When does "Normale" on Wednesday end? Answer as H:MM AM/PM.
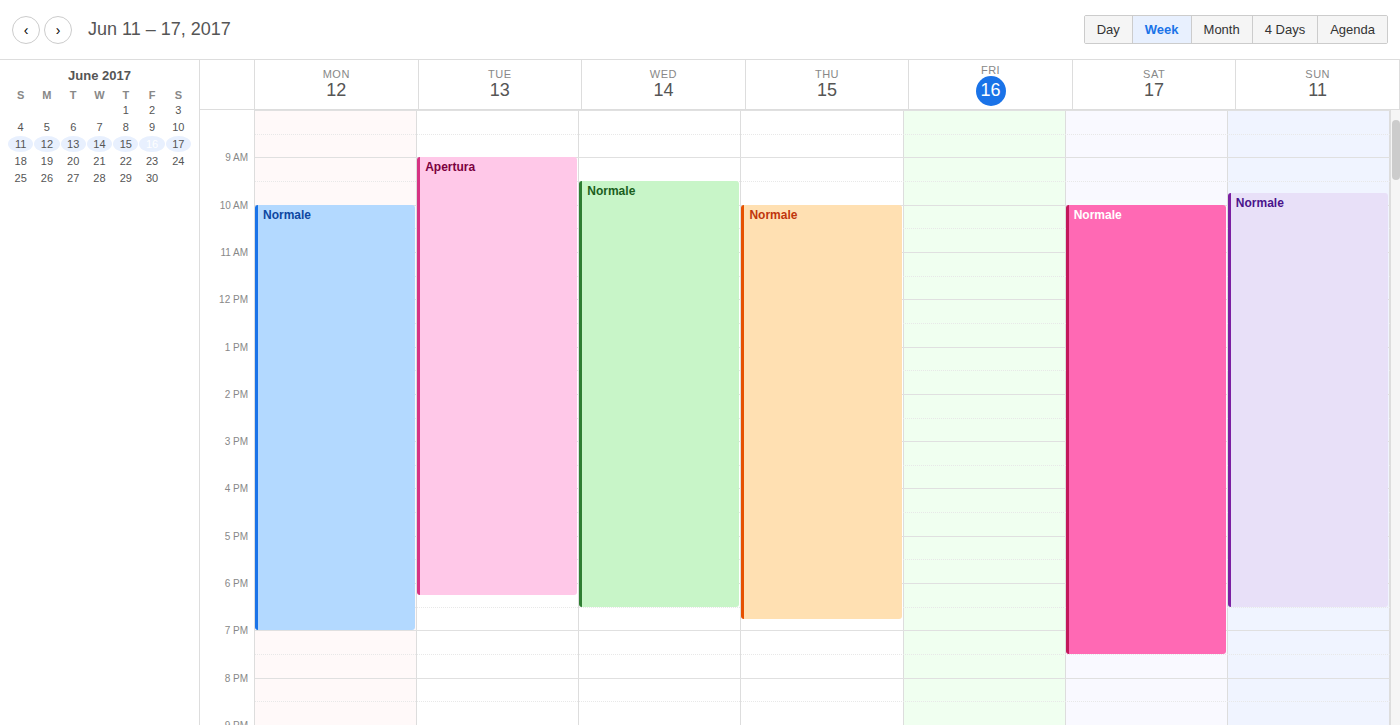
6:30 PM